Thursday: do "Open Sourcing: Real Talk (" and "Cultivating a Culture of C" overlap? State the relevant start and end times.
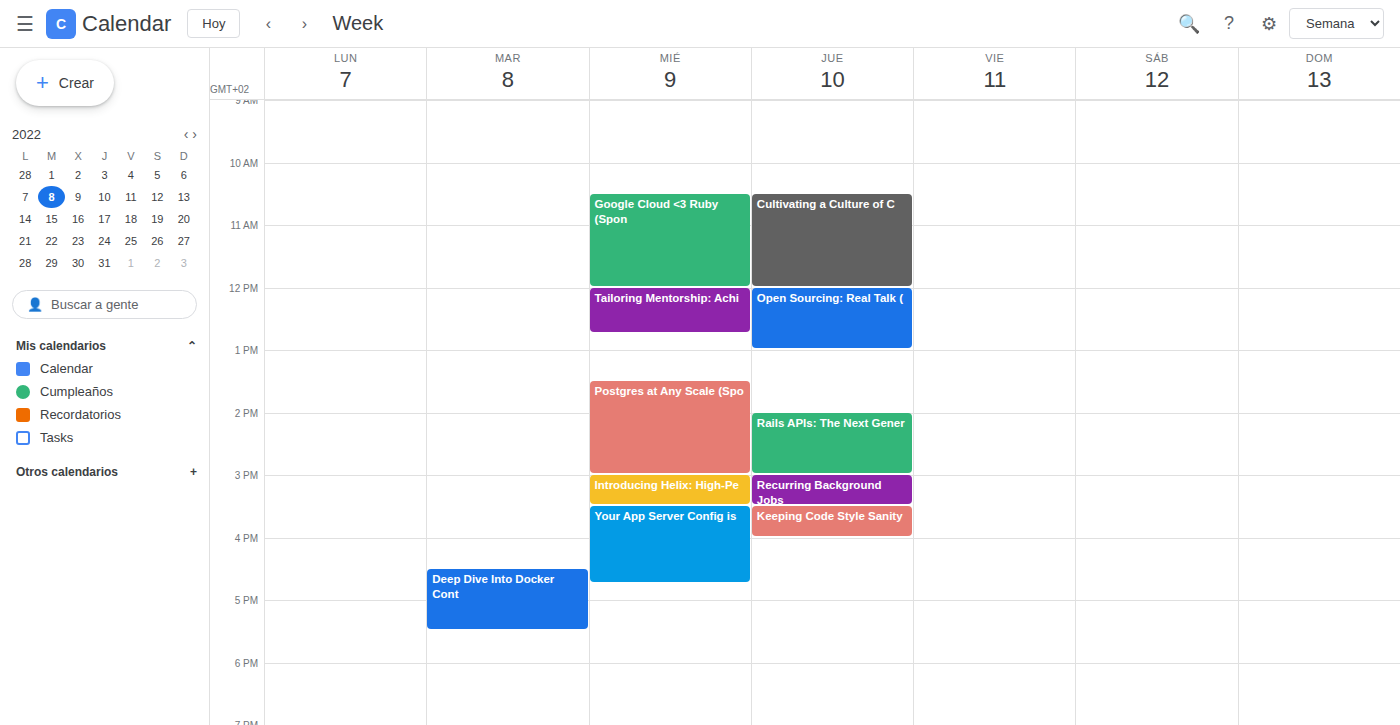
"Cultivating a Culture of C" ends at 12:00 PM, exactly when "Open Sourcing: Real Talk (" starts -- they touch but do not overlap.